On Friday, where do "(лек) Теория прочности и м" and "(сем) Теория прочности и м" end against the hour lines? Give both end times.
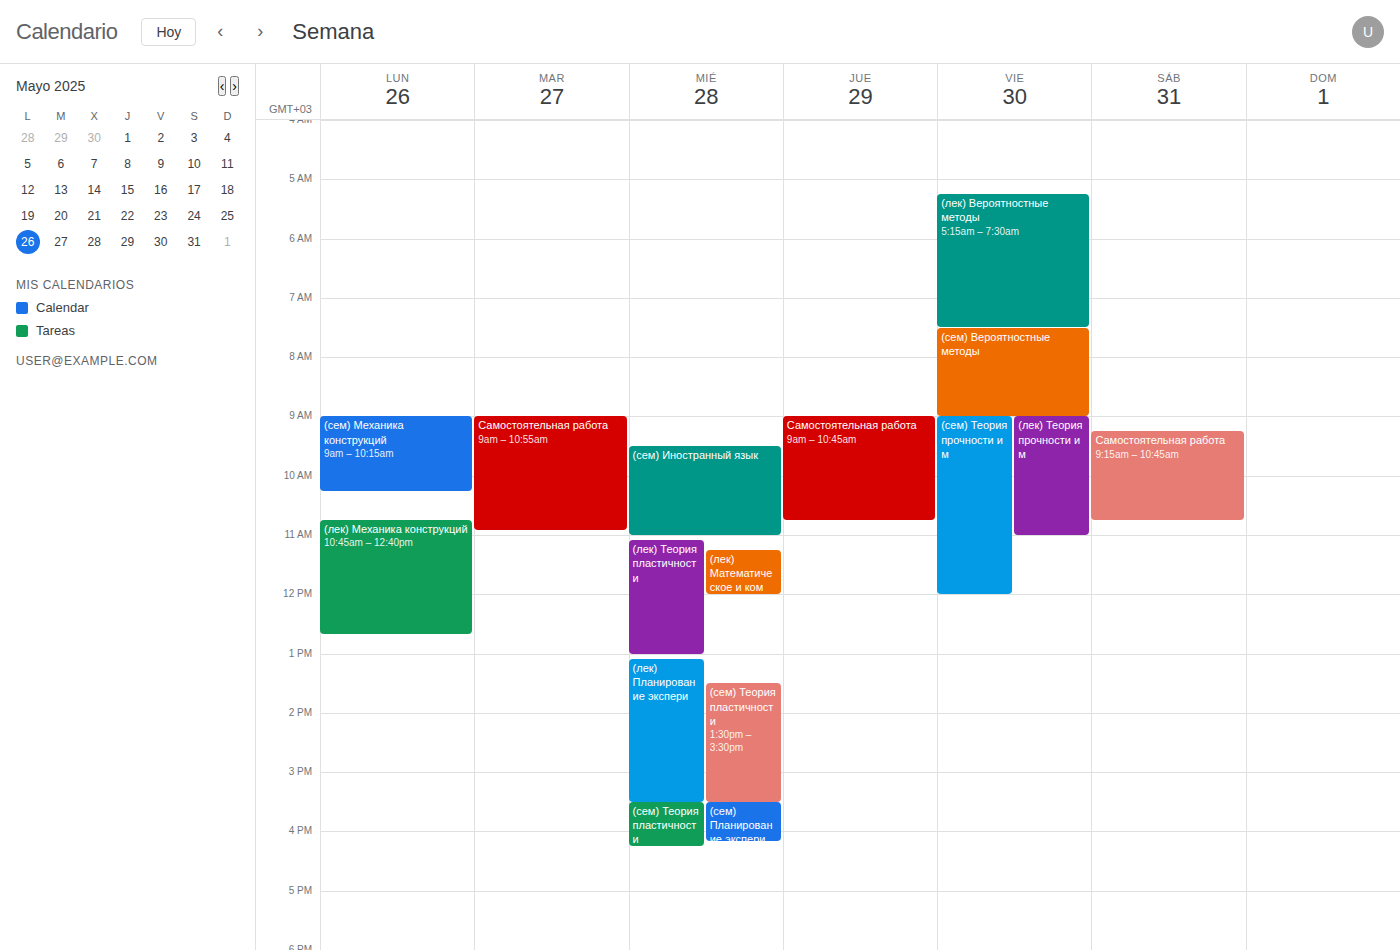
"(лек) Теория прочности и м": 11:00 AM, exactly on the 11 AM line. "(сем) Теория прочности и м": 12:00 PM, exactly on the 12 PM line.